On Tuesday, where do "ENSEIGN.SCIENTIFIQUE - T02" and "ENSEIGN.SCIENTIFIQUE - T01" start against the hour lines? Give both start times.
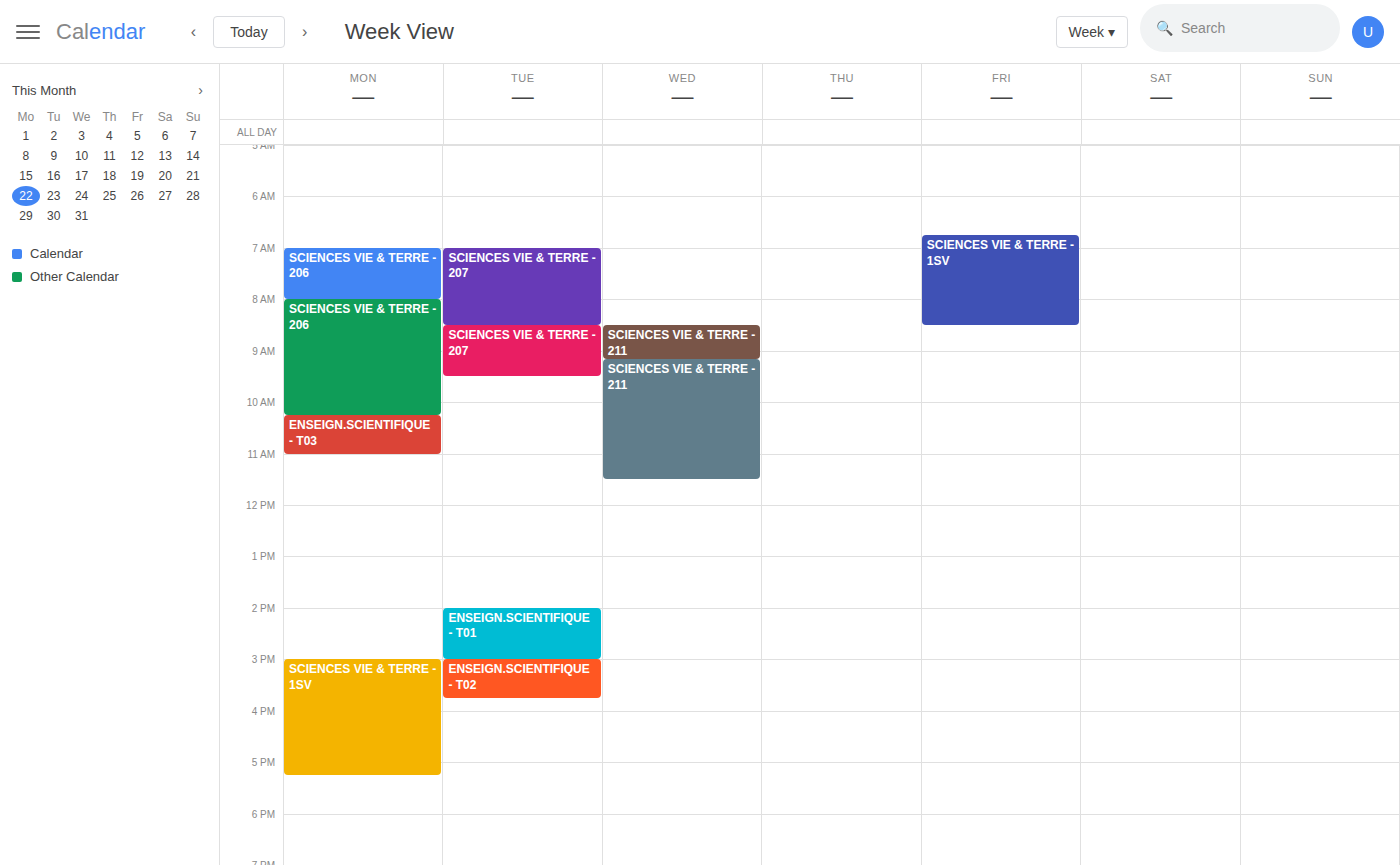
"ENSEIGN.SCIENTIFIQUE - T02": 3:00 PM, exactly on the 3 PM line. "ENSEIGN.SCIENTIFIQUE - T01": 2:00 PM, exactly on the 2 PM line.